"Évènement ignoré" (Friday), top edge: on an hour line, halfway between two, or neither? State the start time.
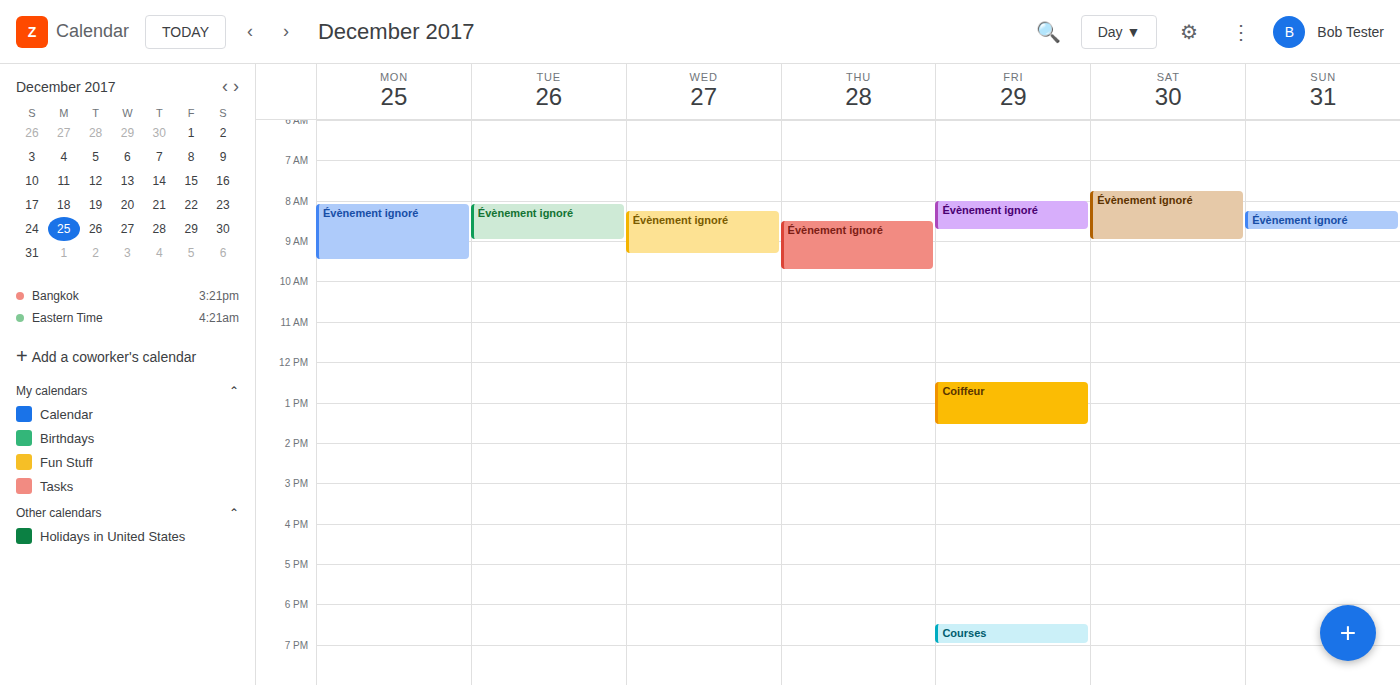
8:00 AM -- exactly on the 8 AM line.